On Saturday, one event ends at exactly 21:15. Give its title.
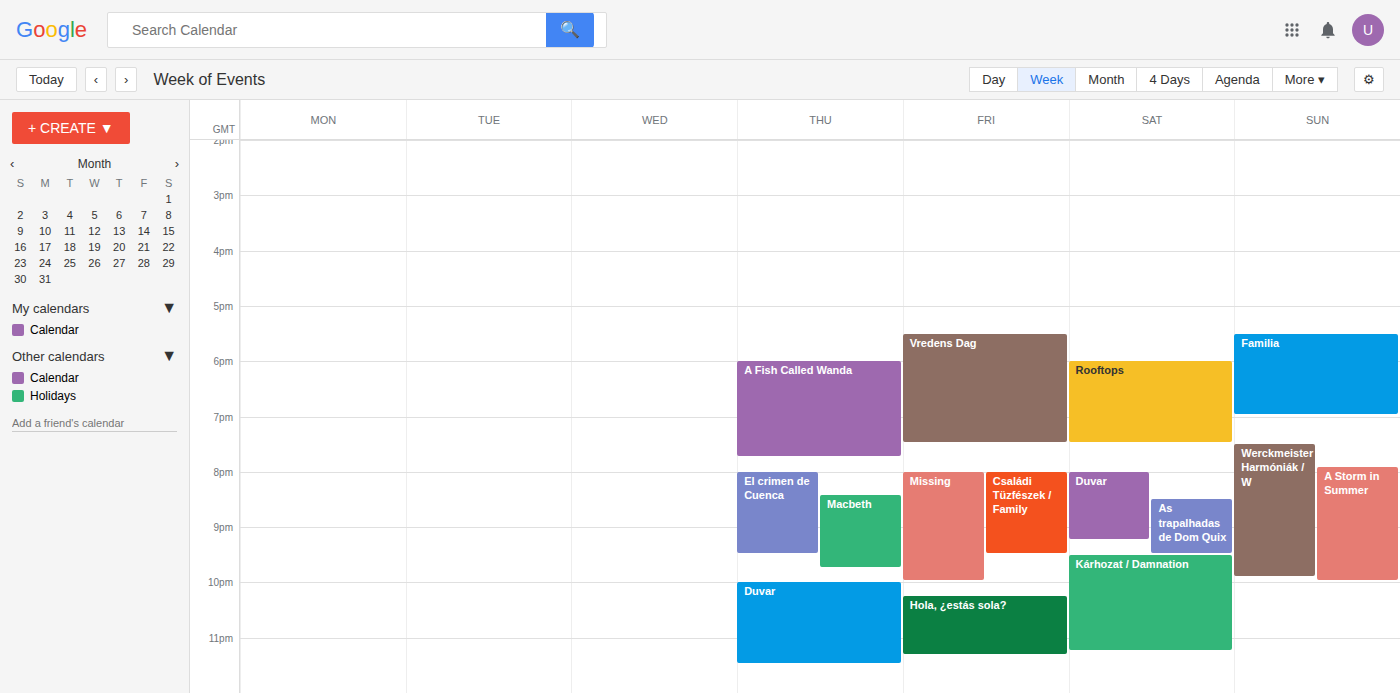
"Duvar"